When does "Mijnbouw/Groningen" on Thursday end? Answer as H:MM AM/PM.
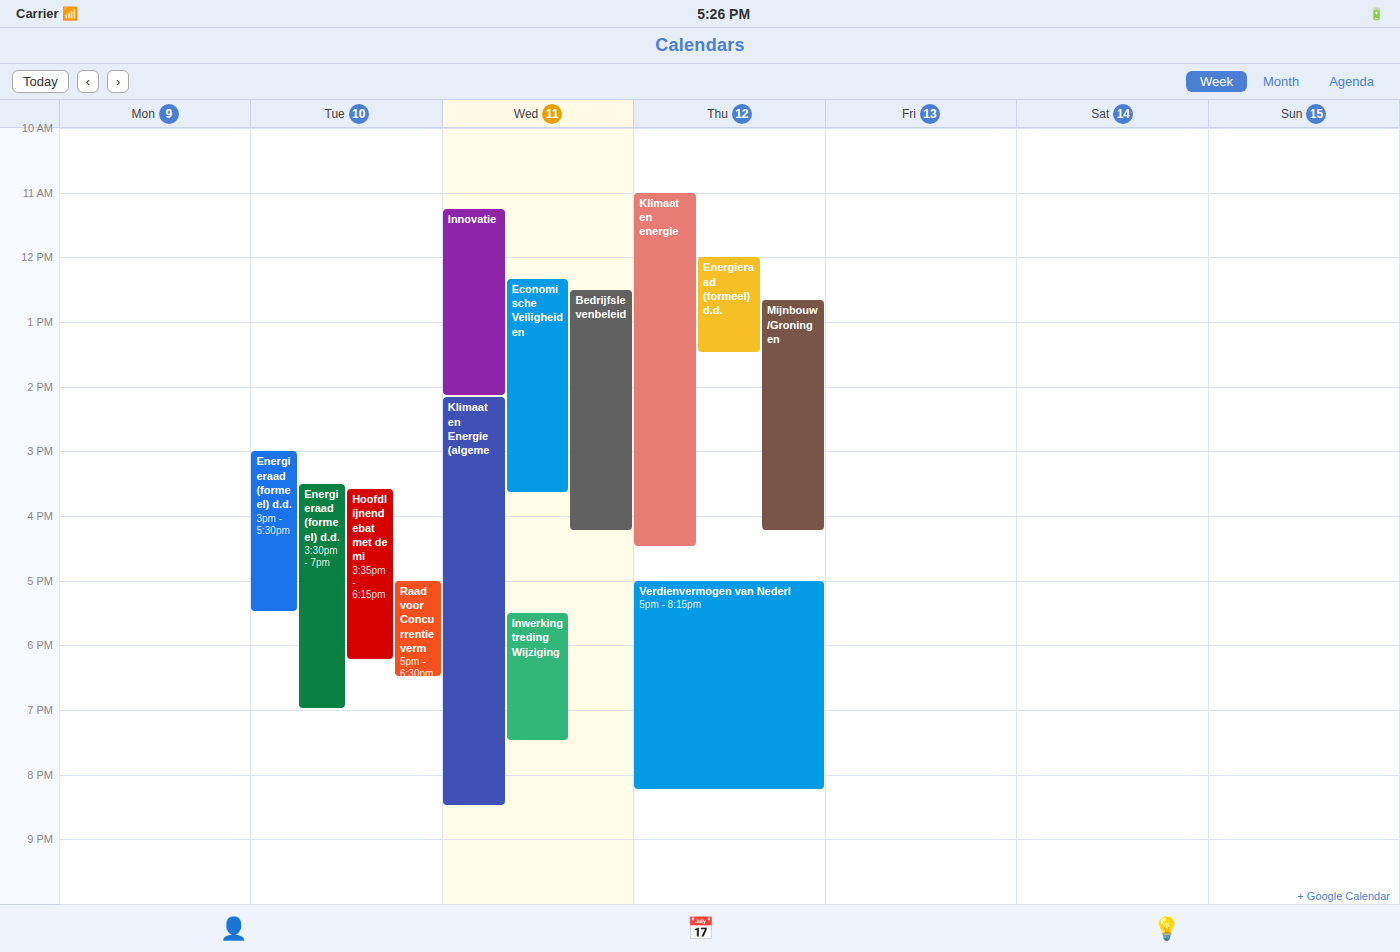
4:15 PM